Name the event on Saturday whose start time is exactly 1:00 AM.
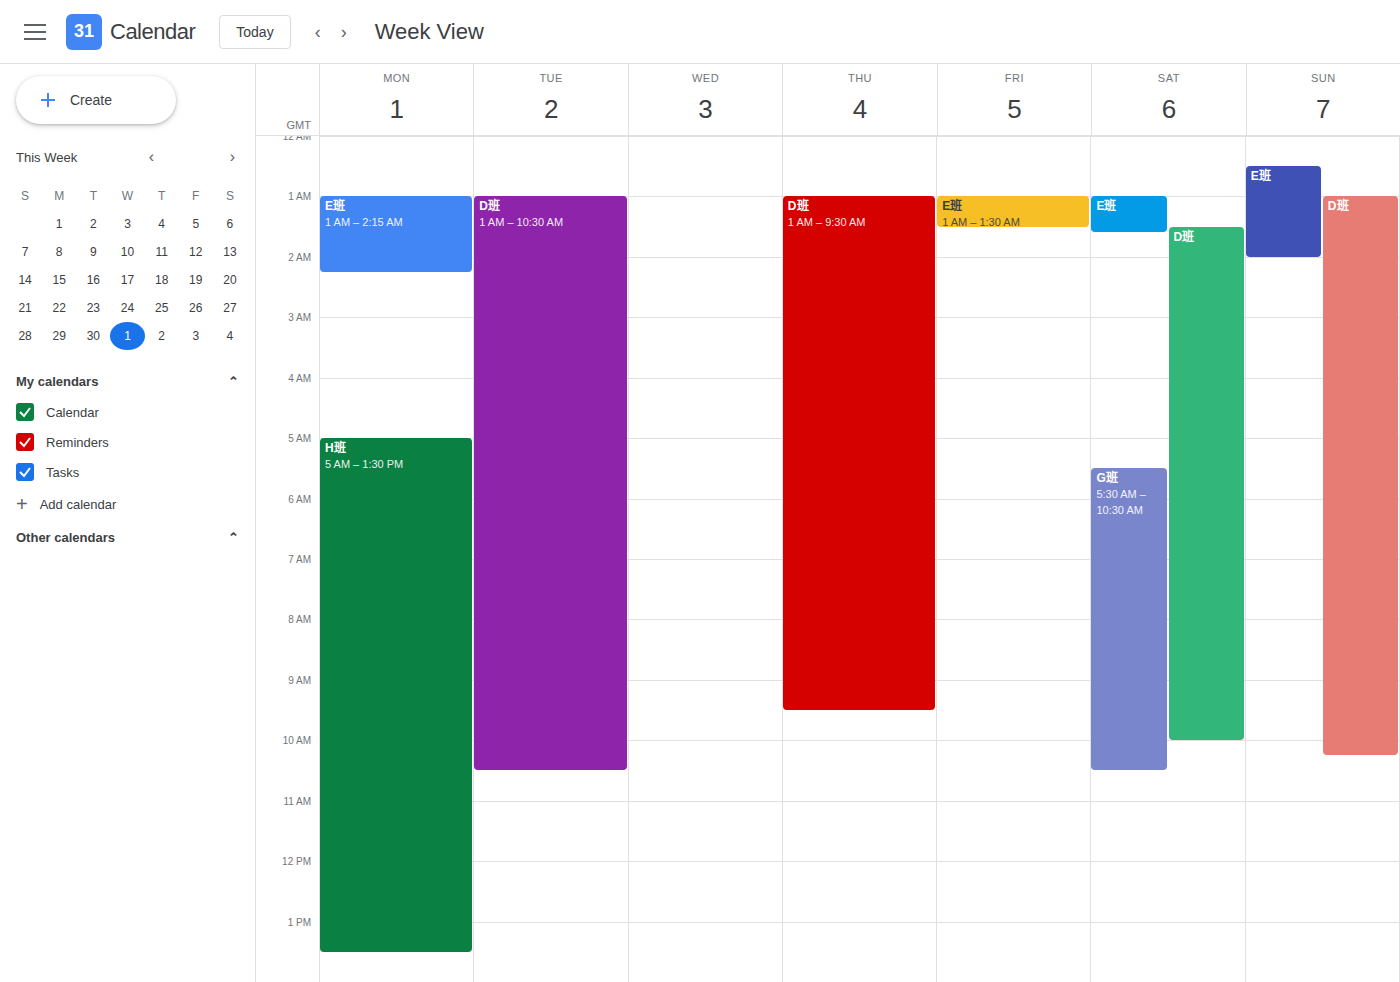
"E班"